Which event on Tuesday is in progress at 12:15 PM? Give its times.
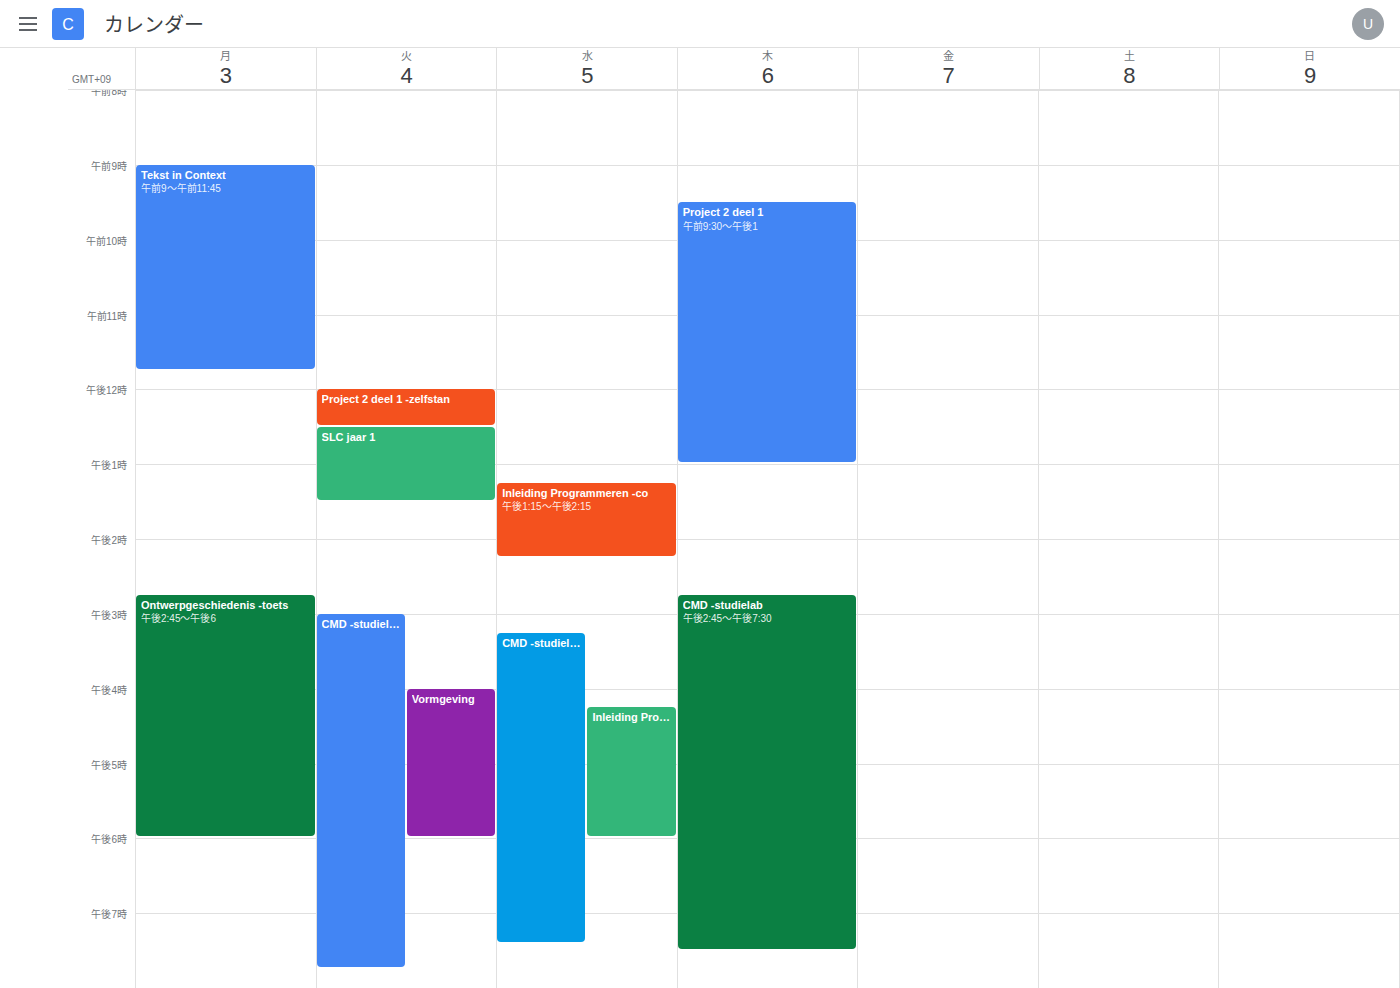
"Project 2 deel 1 -zelfstan", 12:00 PM to 12:30 PM